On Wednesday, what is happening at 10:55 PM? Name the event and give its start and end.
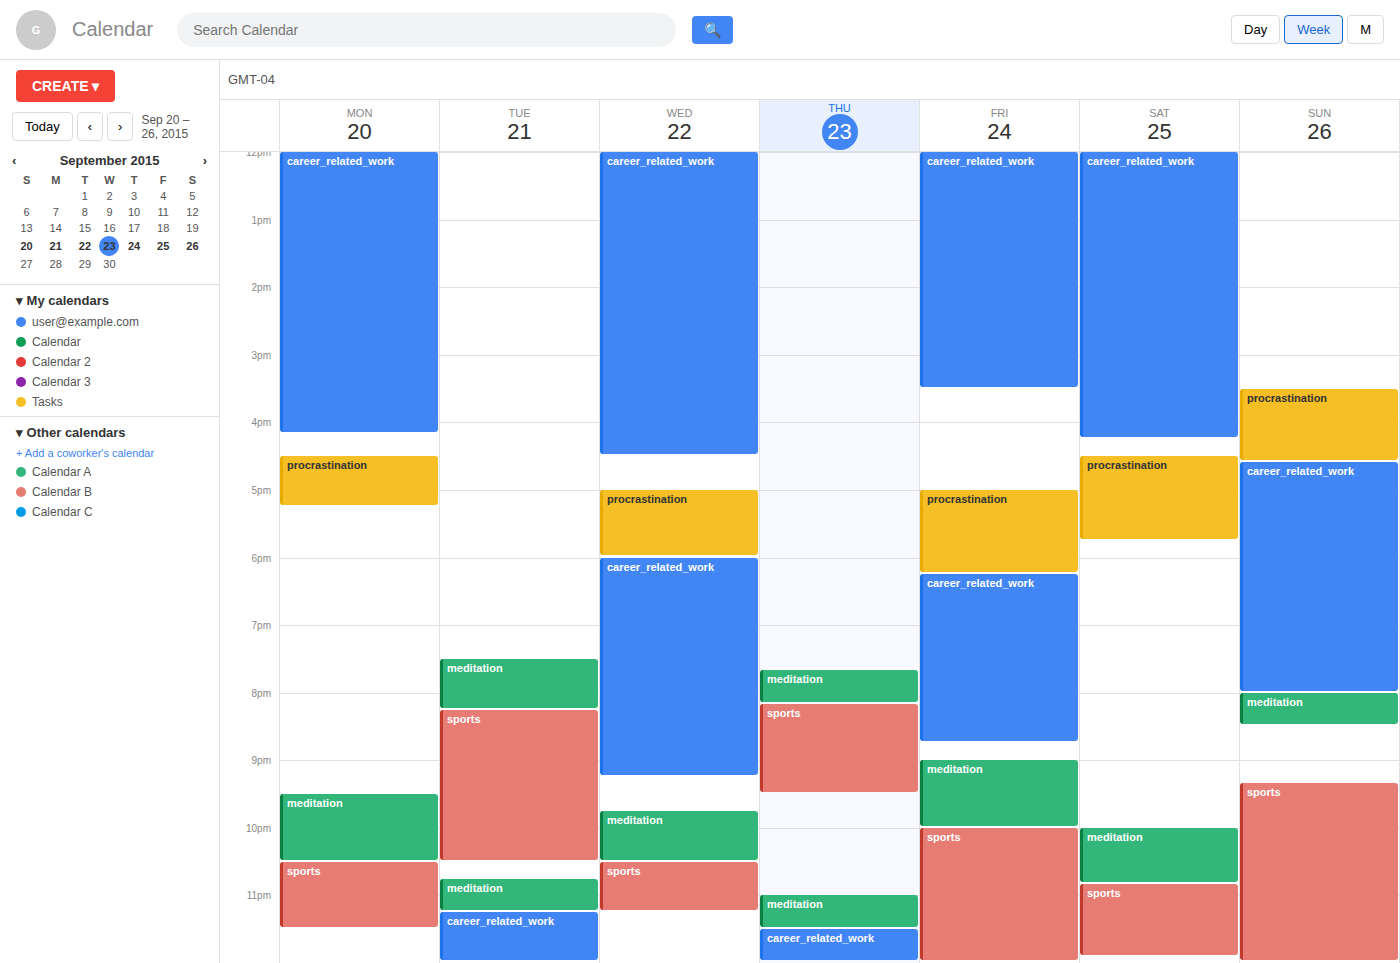
"sports", 10:30 PM to 11:15 PM